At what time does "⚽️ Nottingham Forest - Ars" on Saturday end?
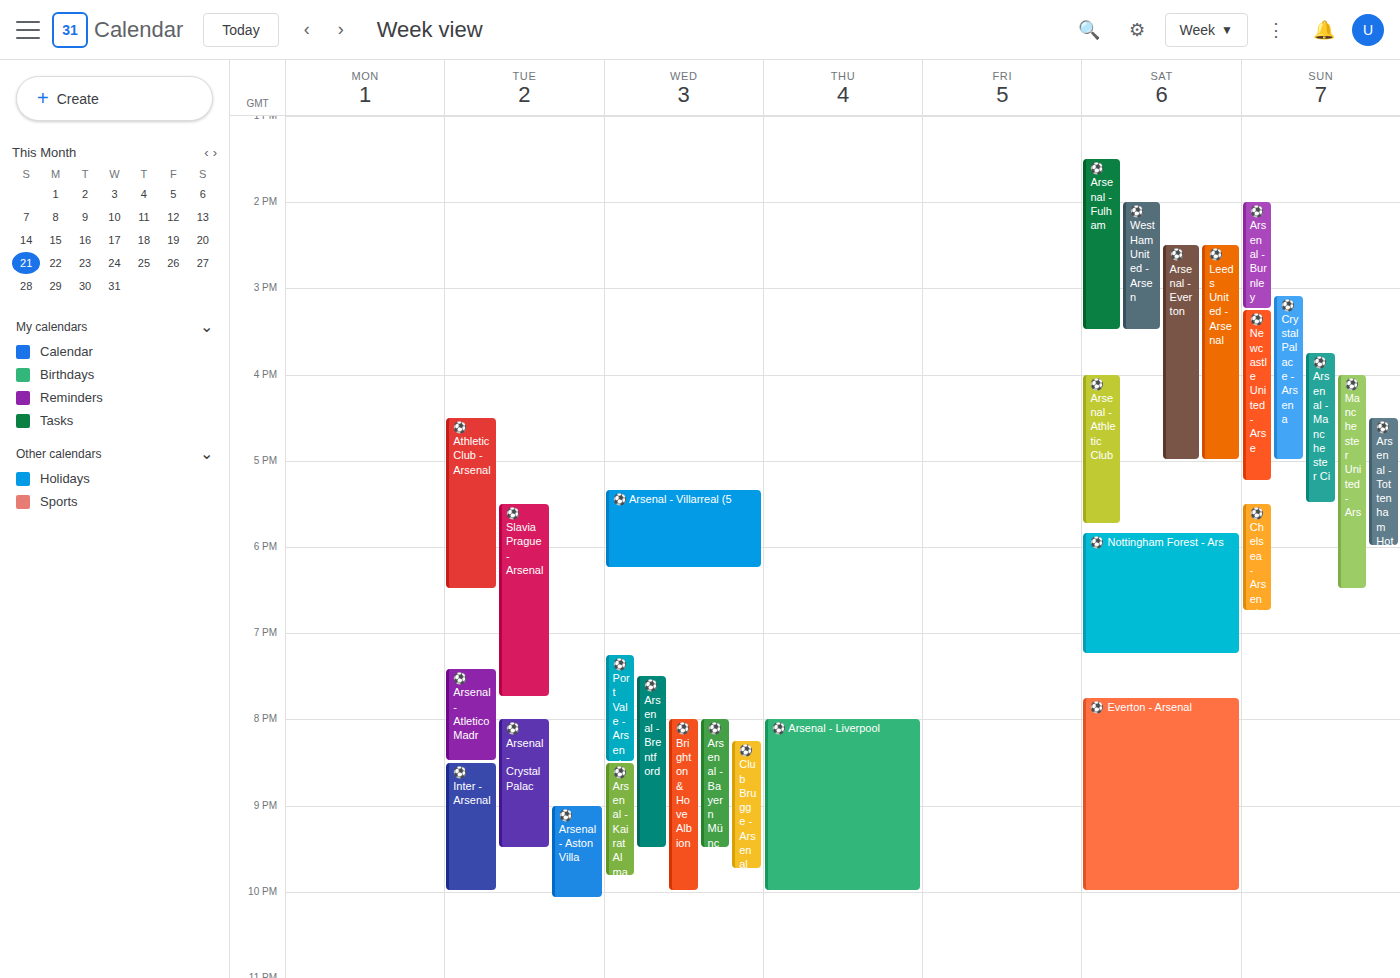
7:15 PM